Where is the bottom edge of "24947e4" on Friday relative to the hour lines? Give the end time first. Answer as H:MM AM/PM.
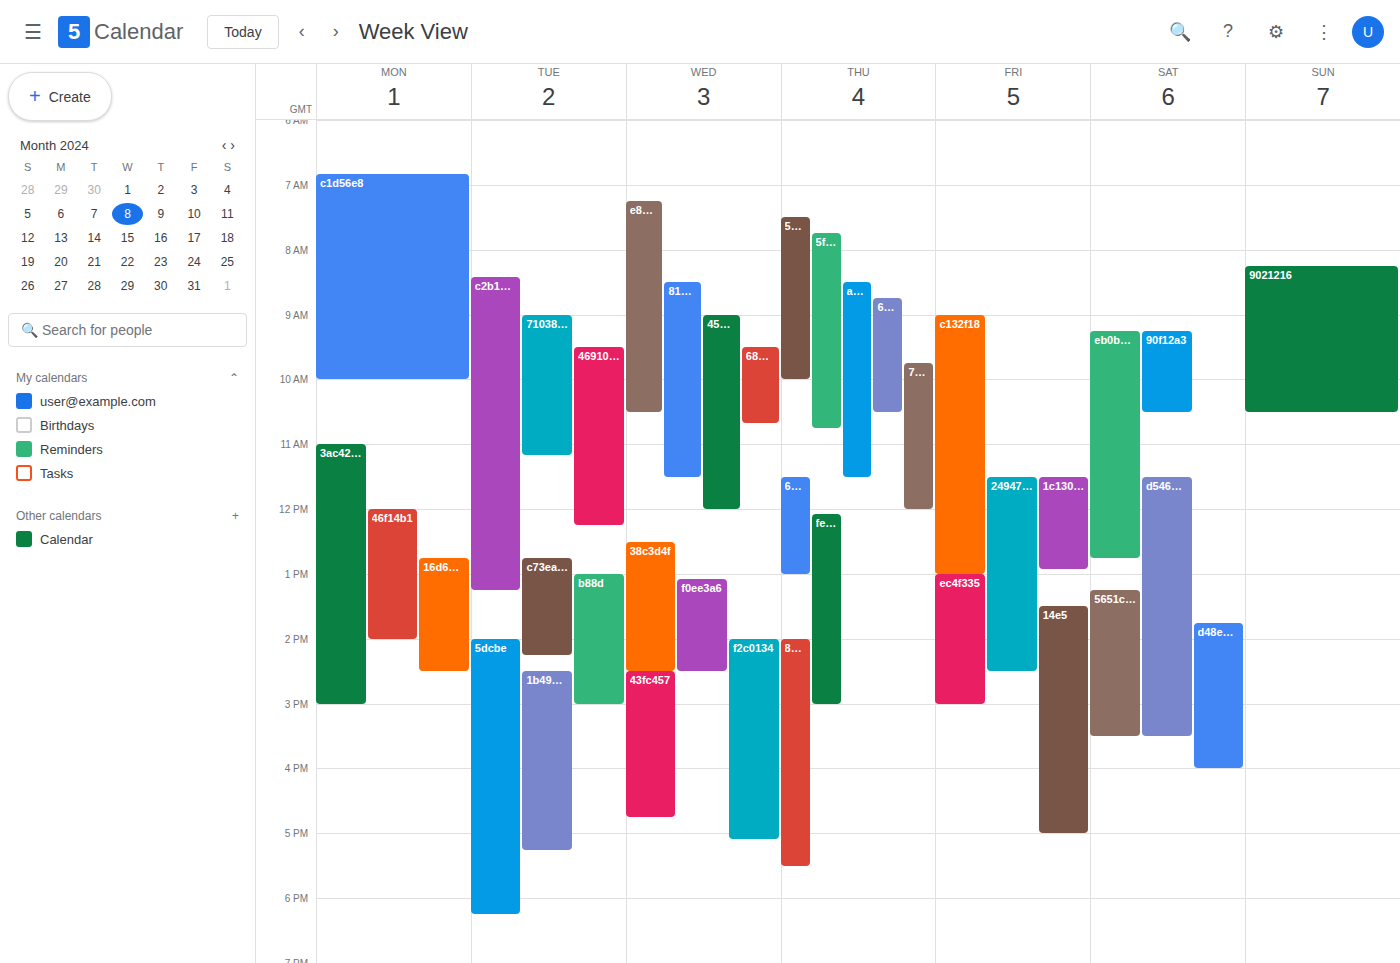
2:30 PM -- halfway between the 2 PM and 3 PM lines.